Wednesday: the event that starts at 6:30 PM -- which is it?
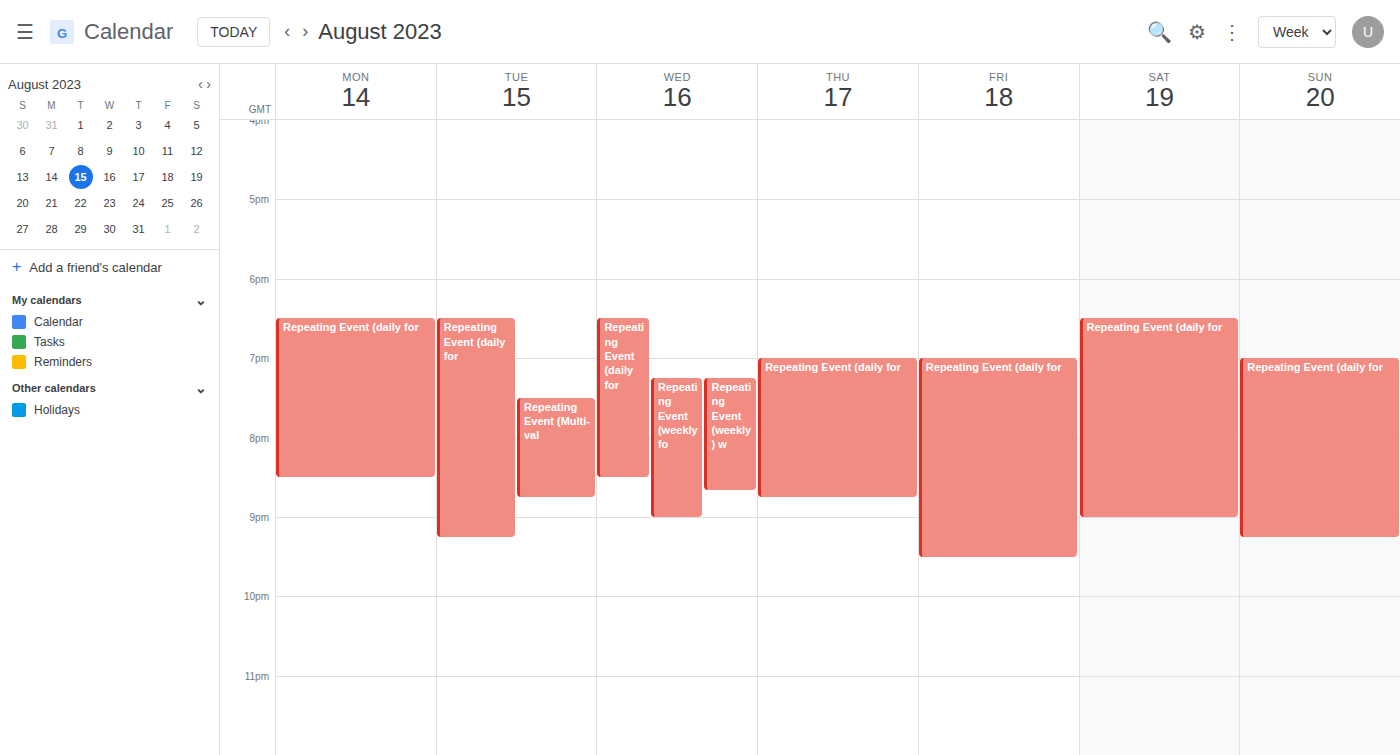
"Repeating Event (daily for"